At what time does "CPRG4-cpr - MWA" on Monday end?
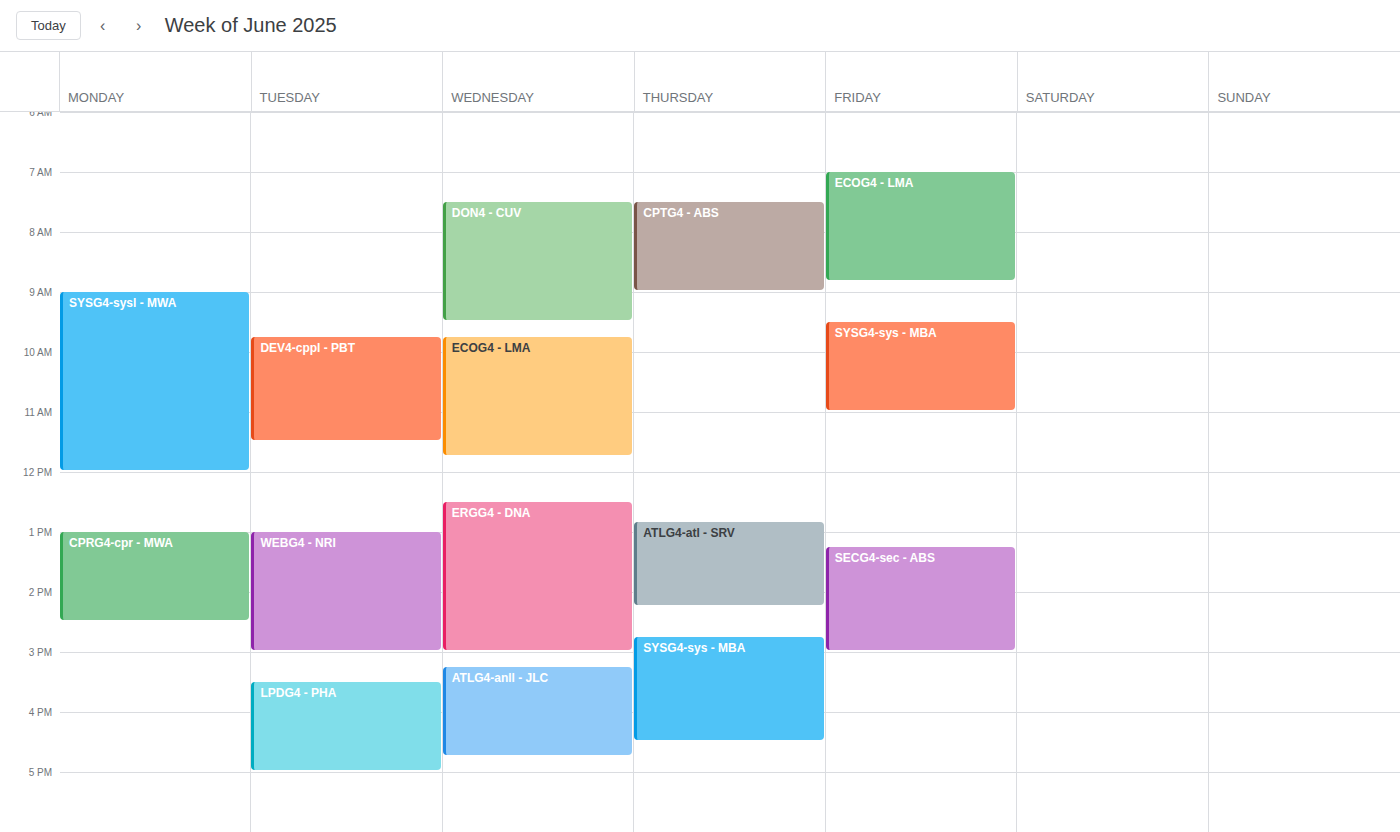
14:30